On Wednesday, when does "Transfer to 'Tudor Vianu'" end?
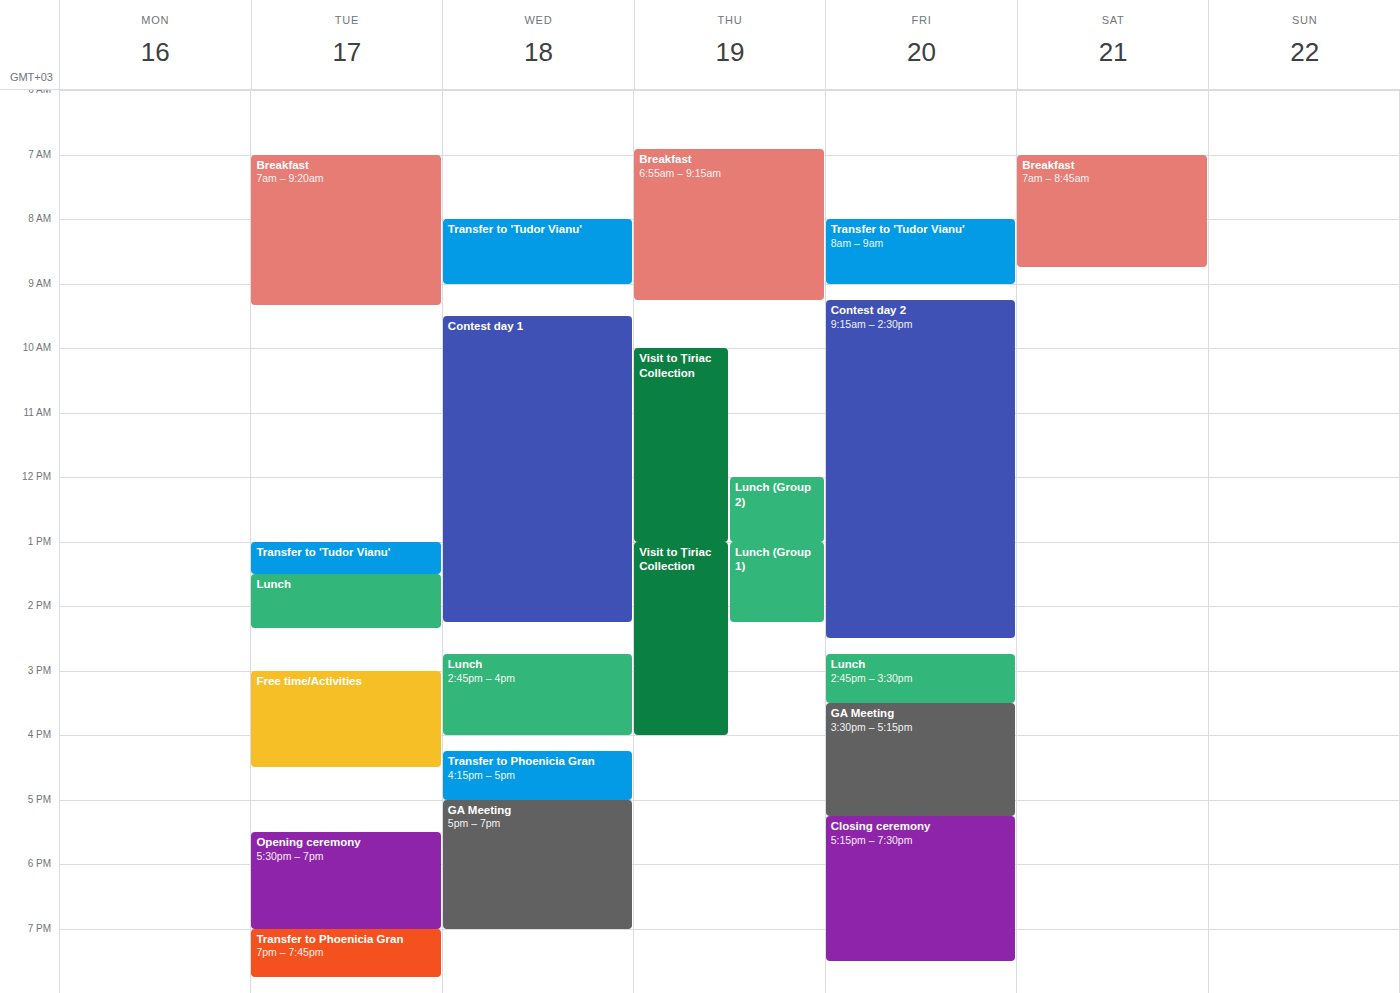
09:00